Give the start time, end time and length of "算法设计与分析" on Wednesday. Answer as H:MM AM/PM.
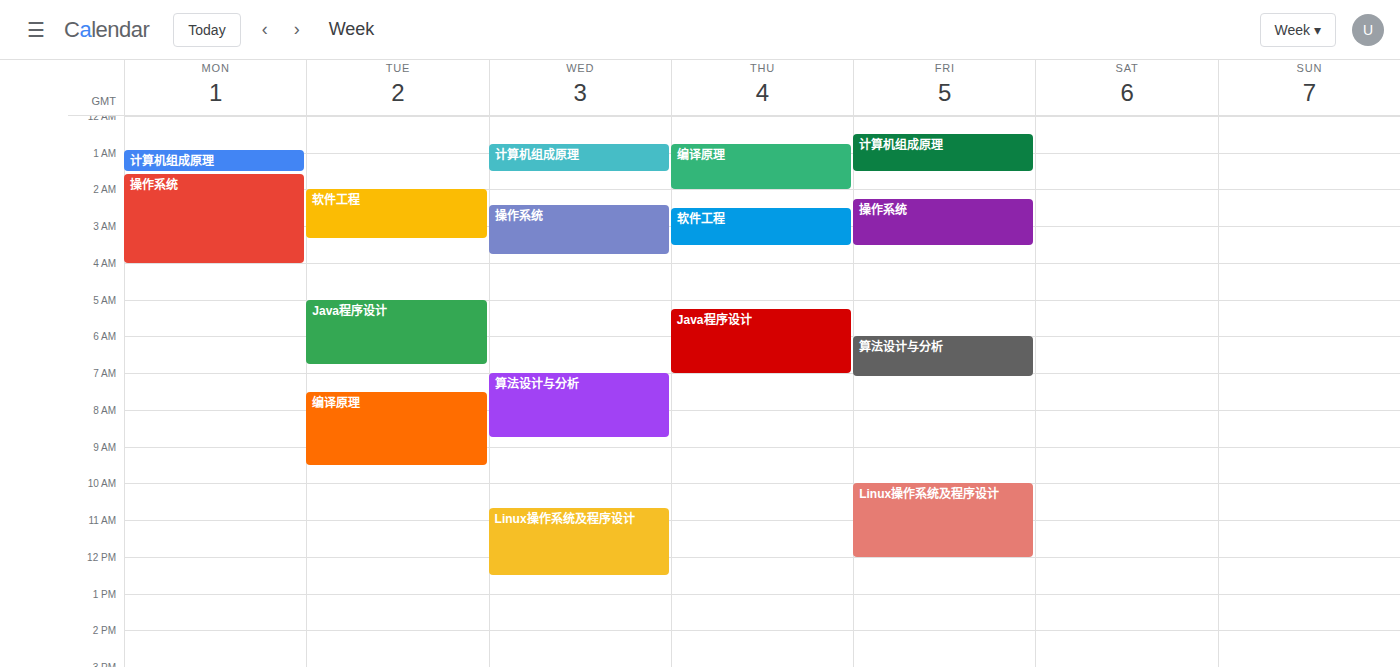
7:00 AM to 8:45 AM, 1 hour 45 minutes